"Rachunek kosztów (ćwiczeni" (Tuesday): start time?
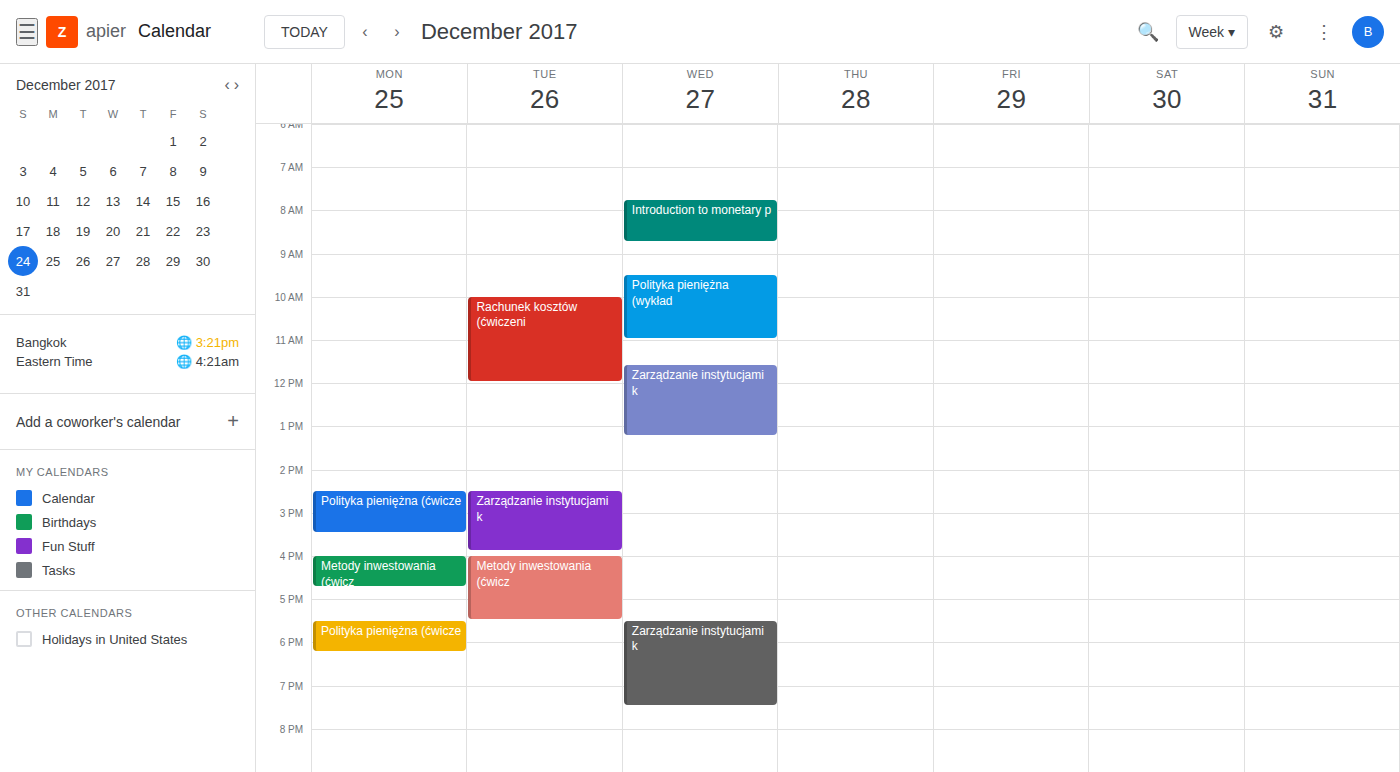
10:00 AM